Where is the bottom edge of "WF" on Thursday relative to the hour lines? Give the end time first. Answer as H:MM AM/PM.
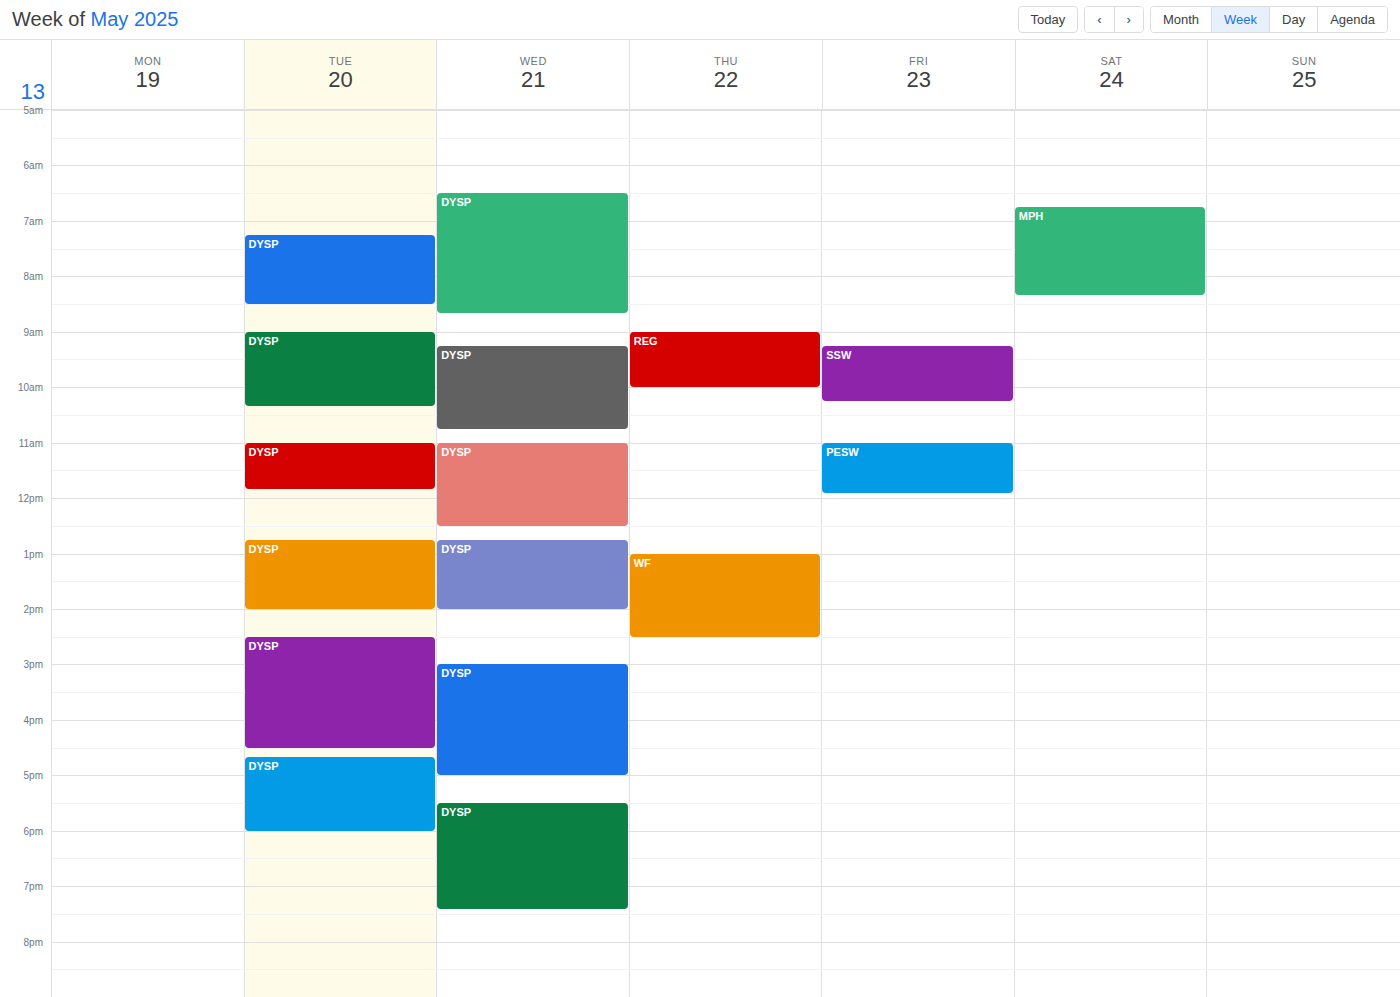
2:30 PM -- halfway between the 2 PM and 3 PM lines.